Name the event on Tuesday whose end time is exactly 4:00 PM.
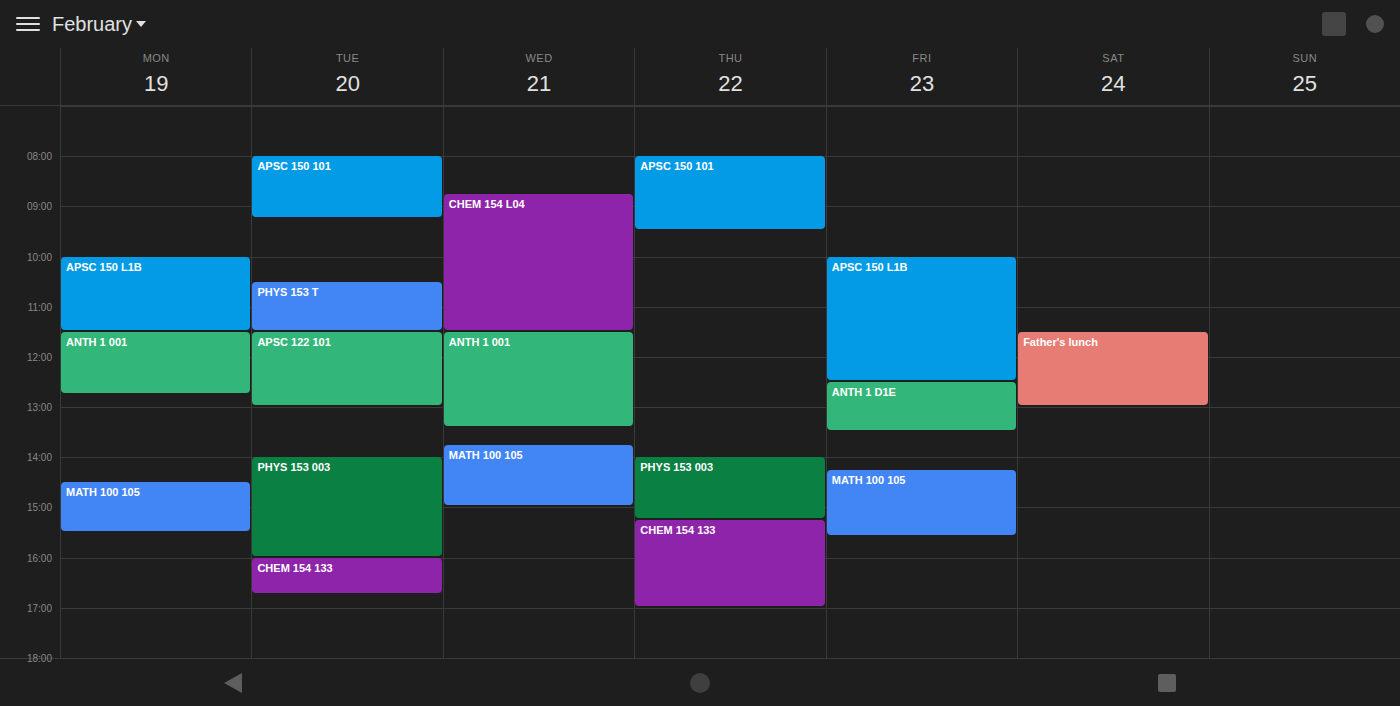
"PHYS 153 003"